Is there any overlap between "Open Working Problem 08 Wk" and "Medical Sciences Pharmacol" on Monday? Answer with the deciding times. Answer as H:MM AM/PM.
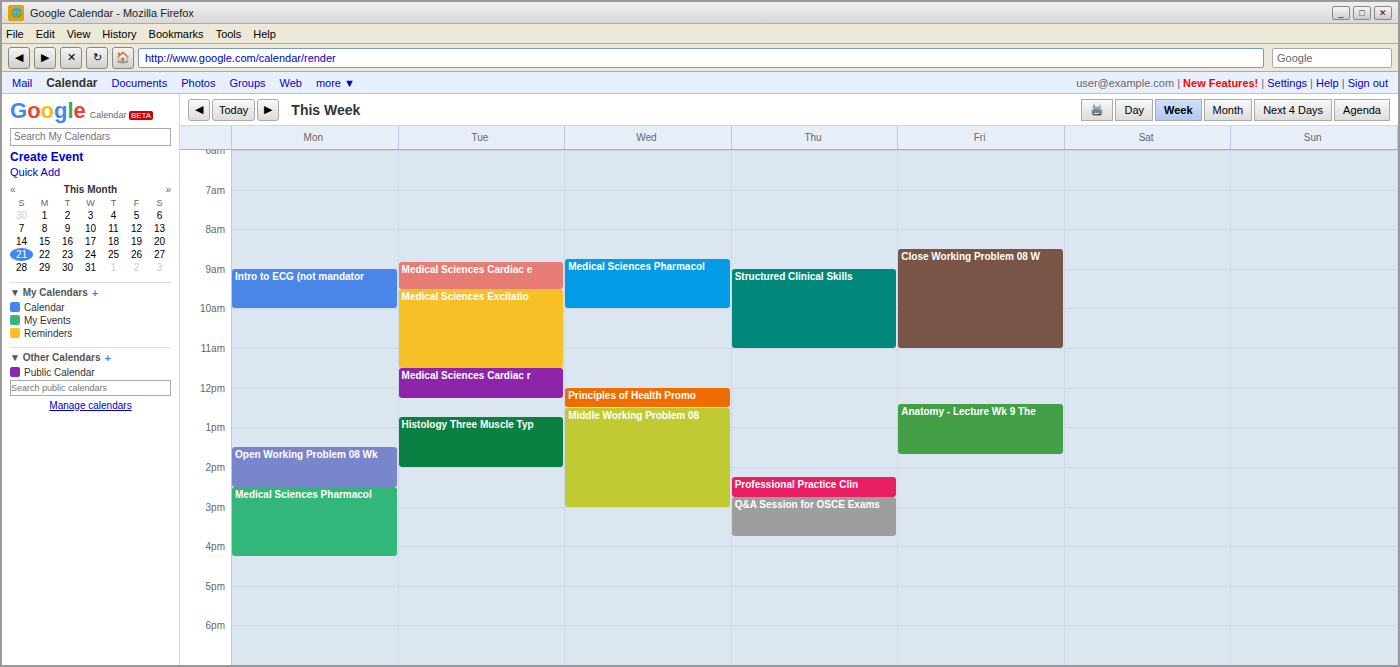
"Open Working Problem 08 Wk" ends at 2:30 PM, exactly when "Medical Sciences Pharmacol" starts -- they touch but do not overlap.